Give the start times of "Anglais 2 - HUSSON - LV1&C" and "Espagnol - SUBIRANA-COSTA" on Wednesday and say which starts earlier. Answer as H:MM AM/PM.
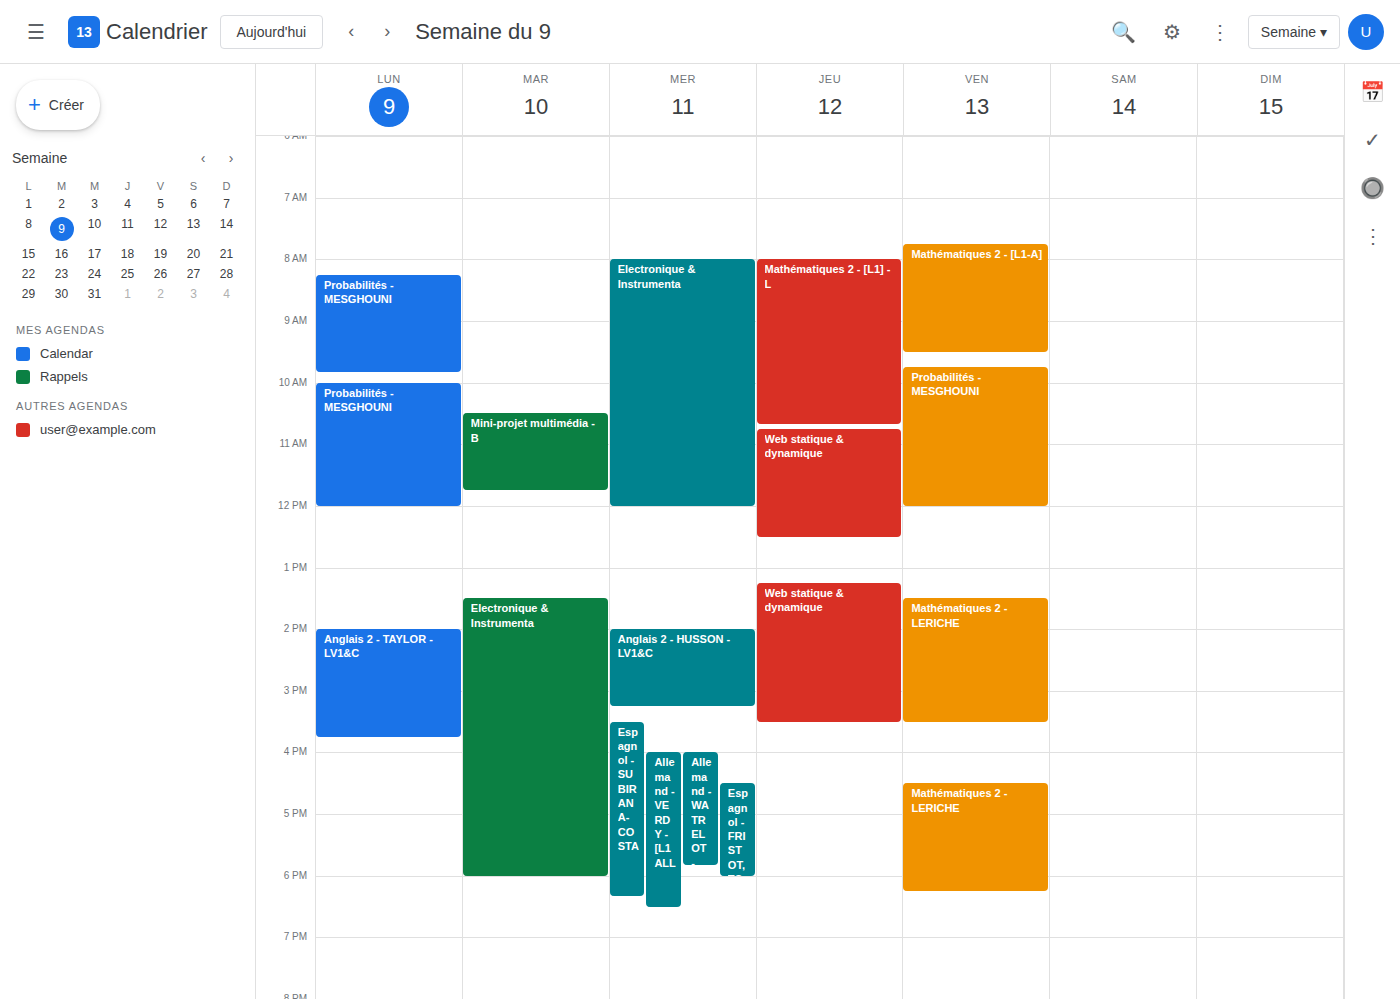
"Anglais 2 - HUSSON - LV1&C" 2:00 PM; "Espagnol - SUBIRANA-COSTA" 3:30 PM.